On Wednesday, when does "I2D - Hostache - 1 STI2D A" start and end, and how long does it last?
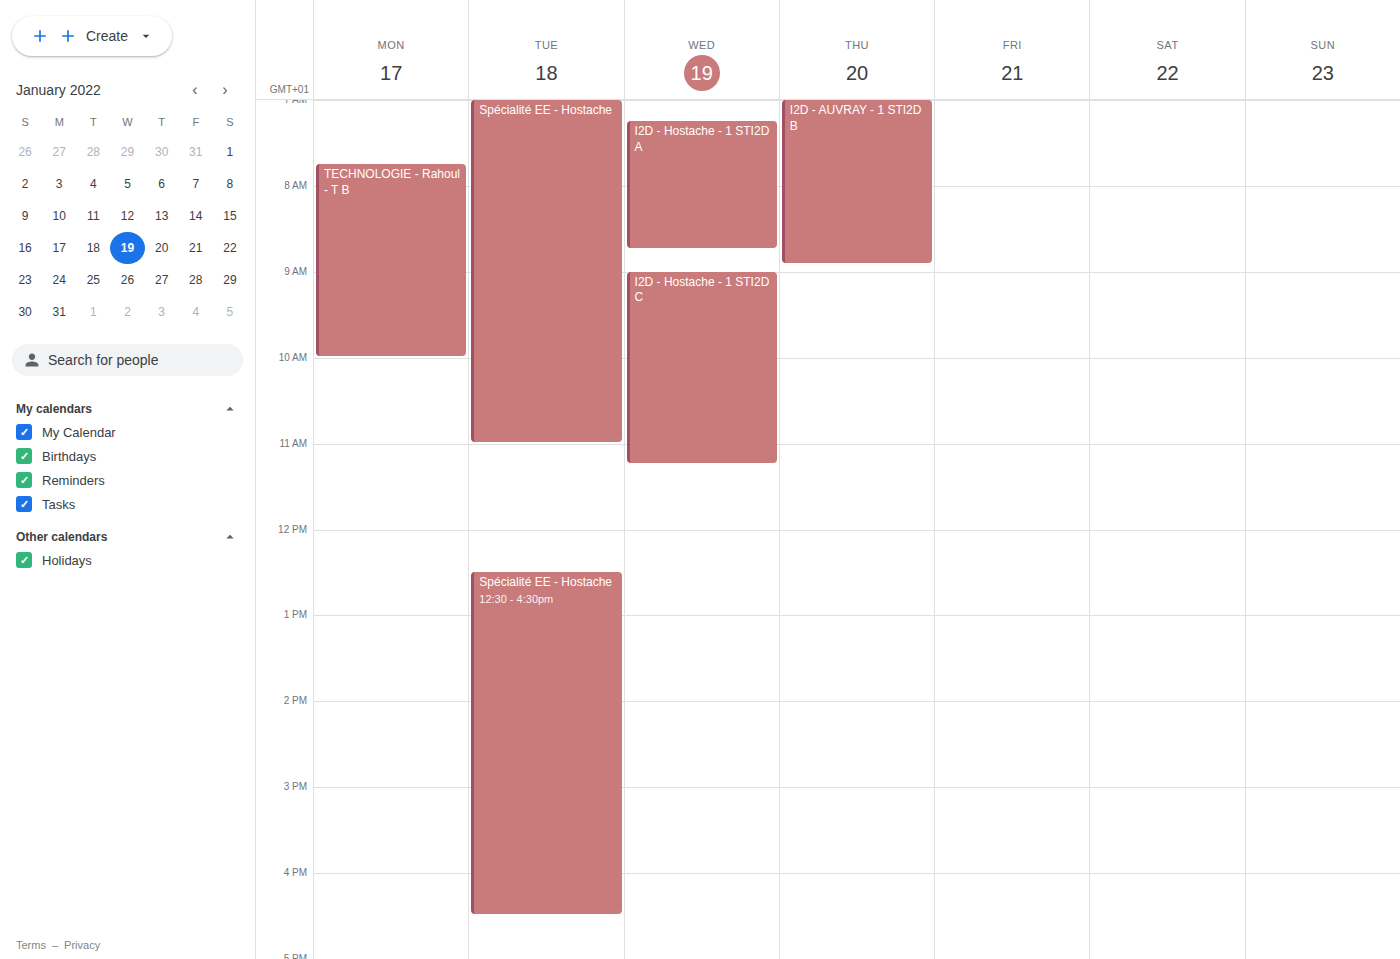
7:15 AM to 8:45 AM, 1 hour 30 minutes